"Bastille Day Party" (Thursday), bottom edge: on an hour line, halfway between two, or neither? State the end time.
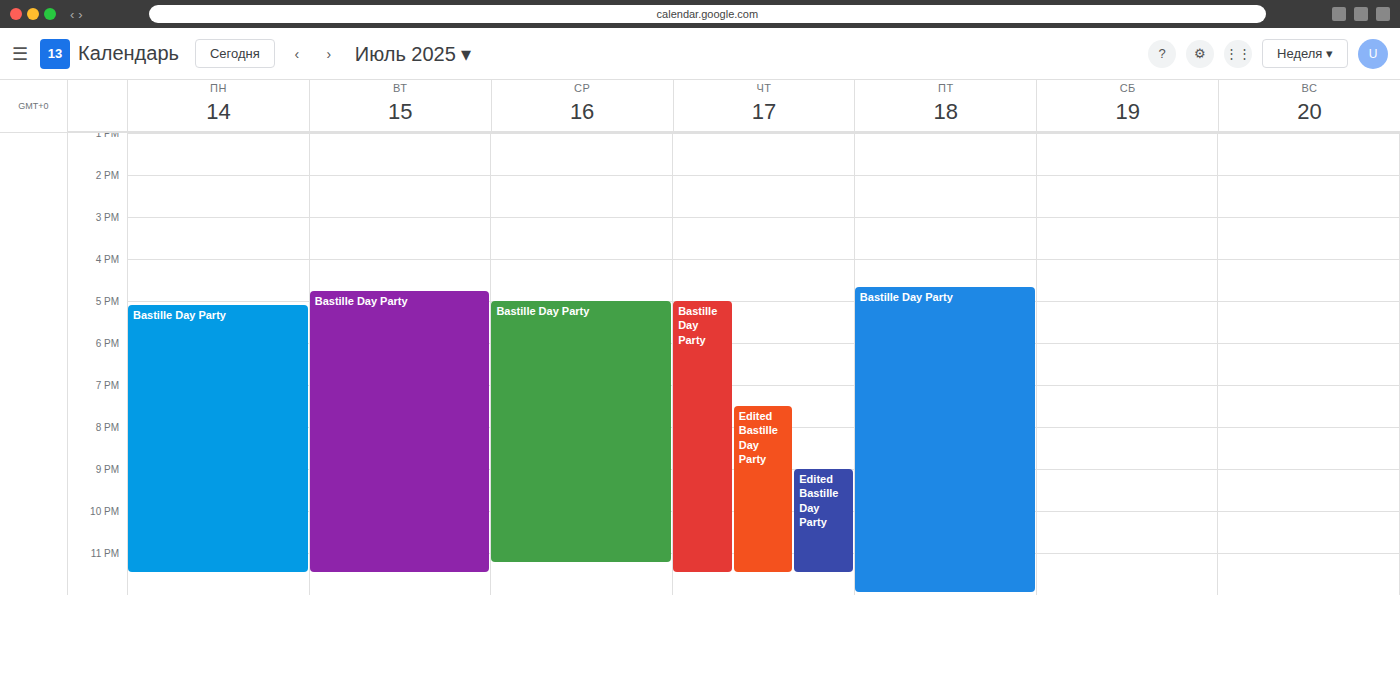
11:30 PM -- halfway between the 11 PM and 12 AM lines.